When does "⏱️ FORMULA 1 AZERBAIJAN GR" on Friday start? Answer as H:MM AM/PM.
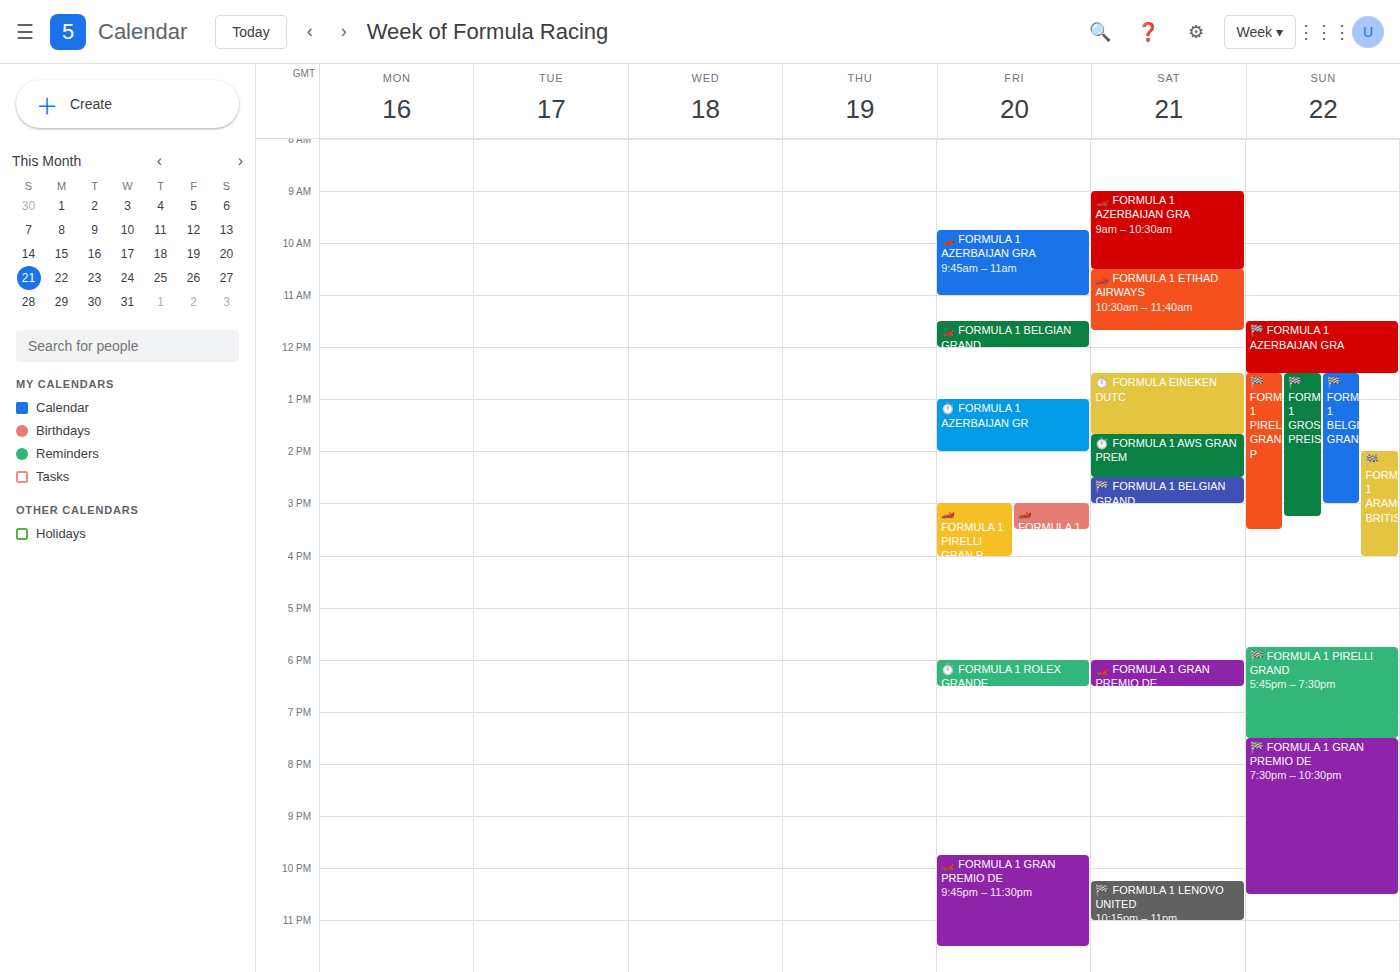
1:00 PM